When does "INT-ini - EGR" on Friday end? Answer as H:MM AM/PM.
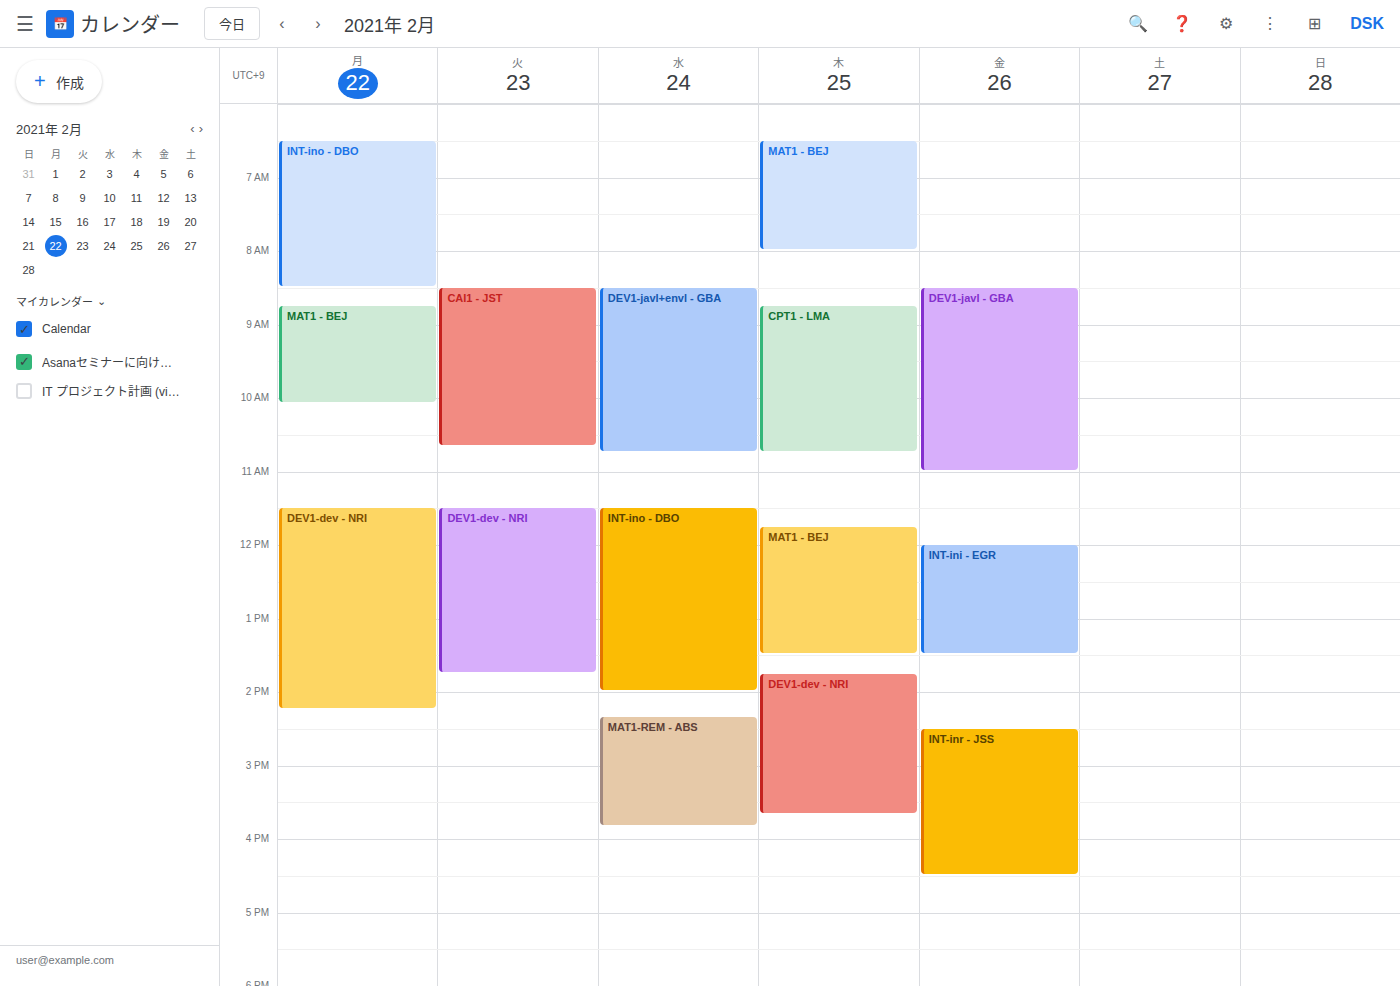
1:30 PM